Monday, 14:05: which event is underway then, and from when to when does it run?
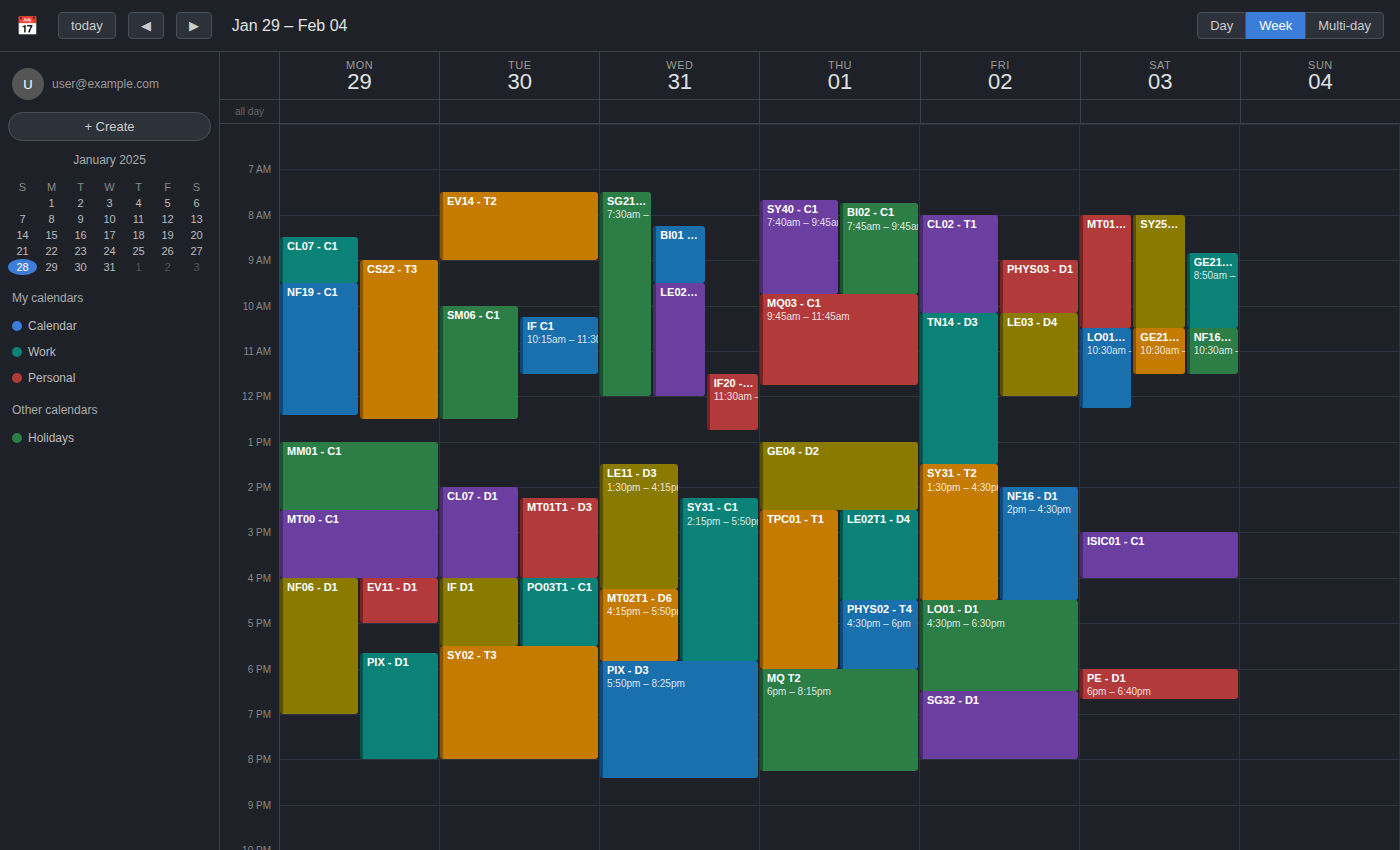
"MM01 - C1", 13:00 to 14:30